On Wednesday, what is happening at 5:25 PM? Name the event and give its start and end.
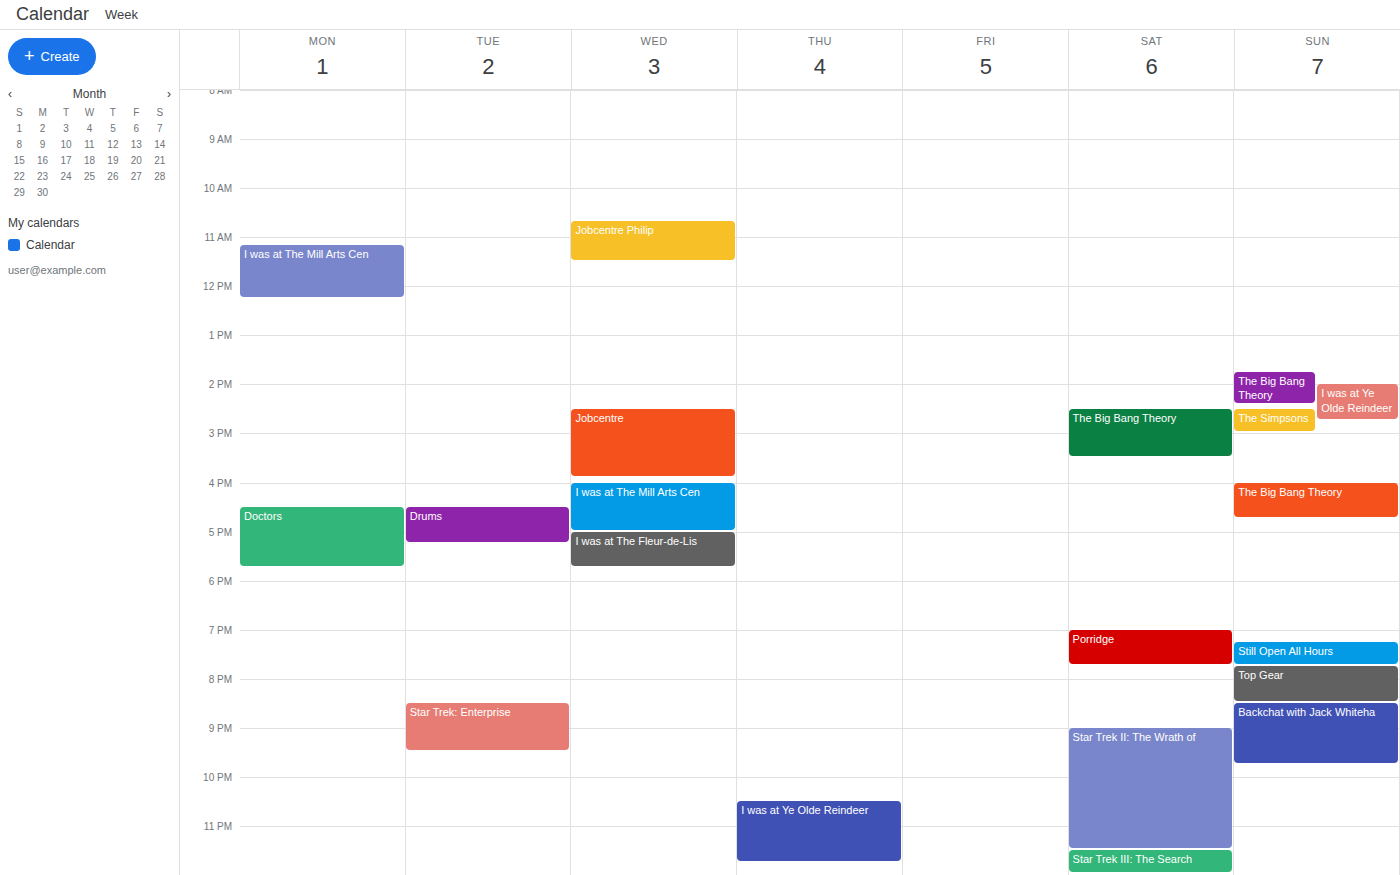
"I was at The Fleur-de-Lis", 5:00 PM to 5:45 PM